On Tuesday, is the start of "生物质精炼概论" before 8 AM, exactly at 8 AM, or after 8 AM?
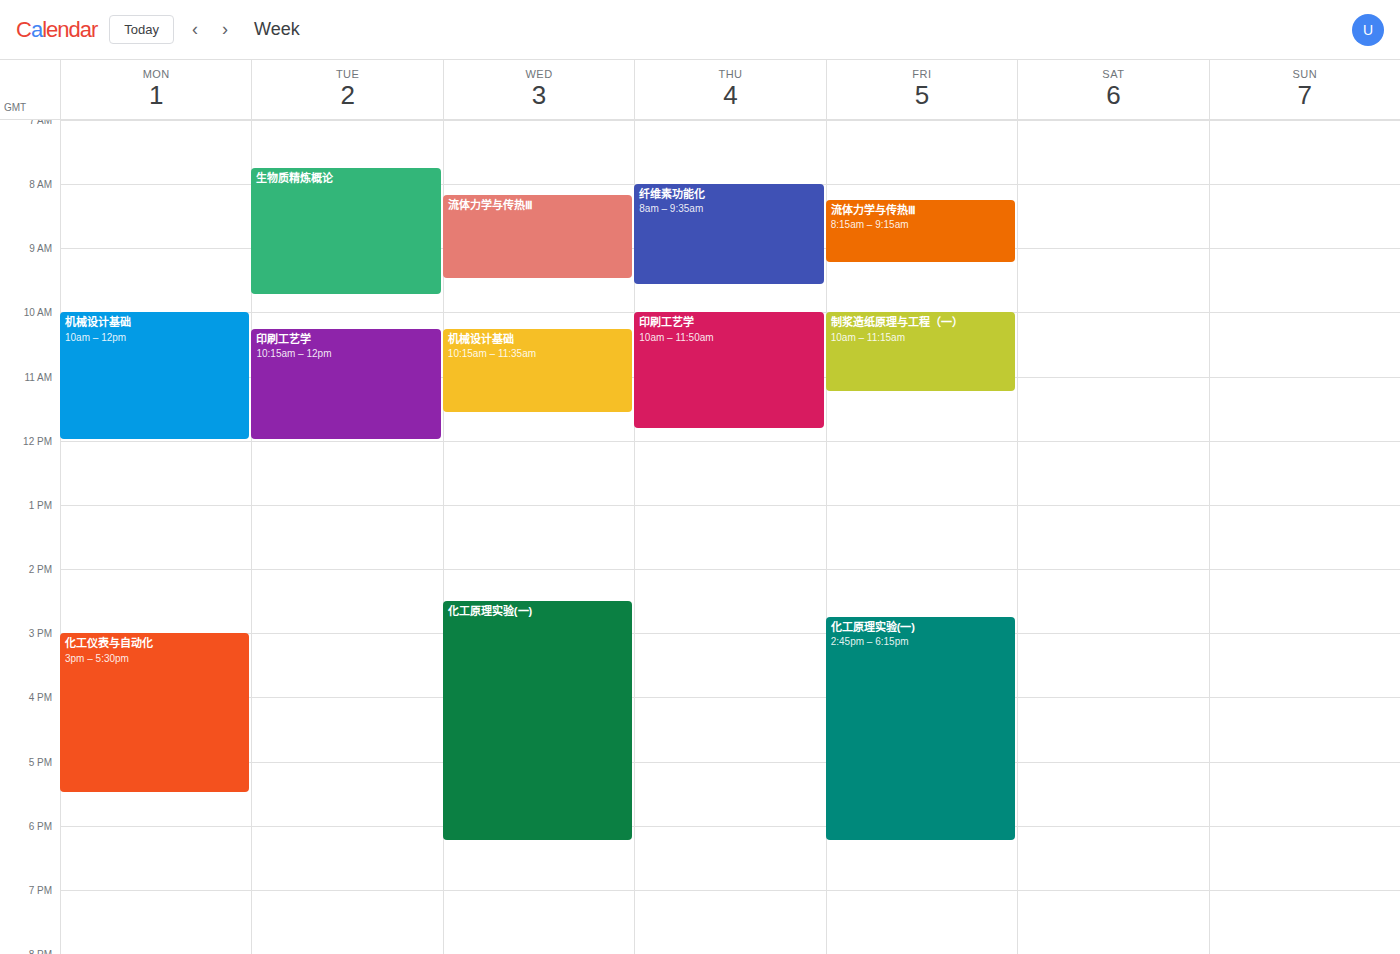
7:45 AM -- before 8 AM, 15 minutes above the 8 AM line.